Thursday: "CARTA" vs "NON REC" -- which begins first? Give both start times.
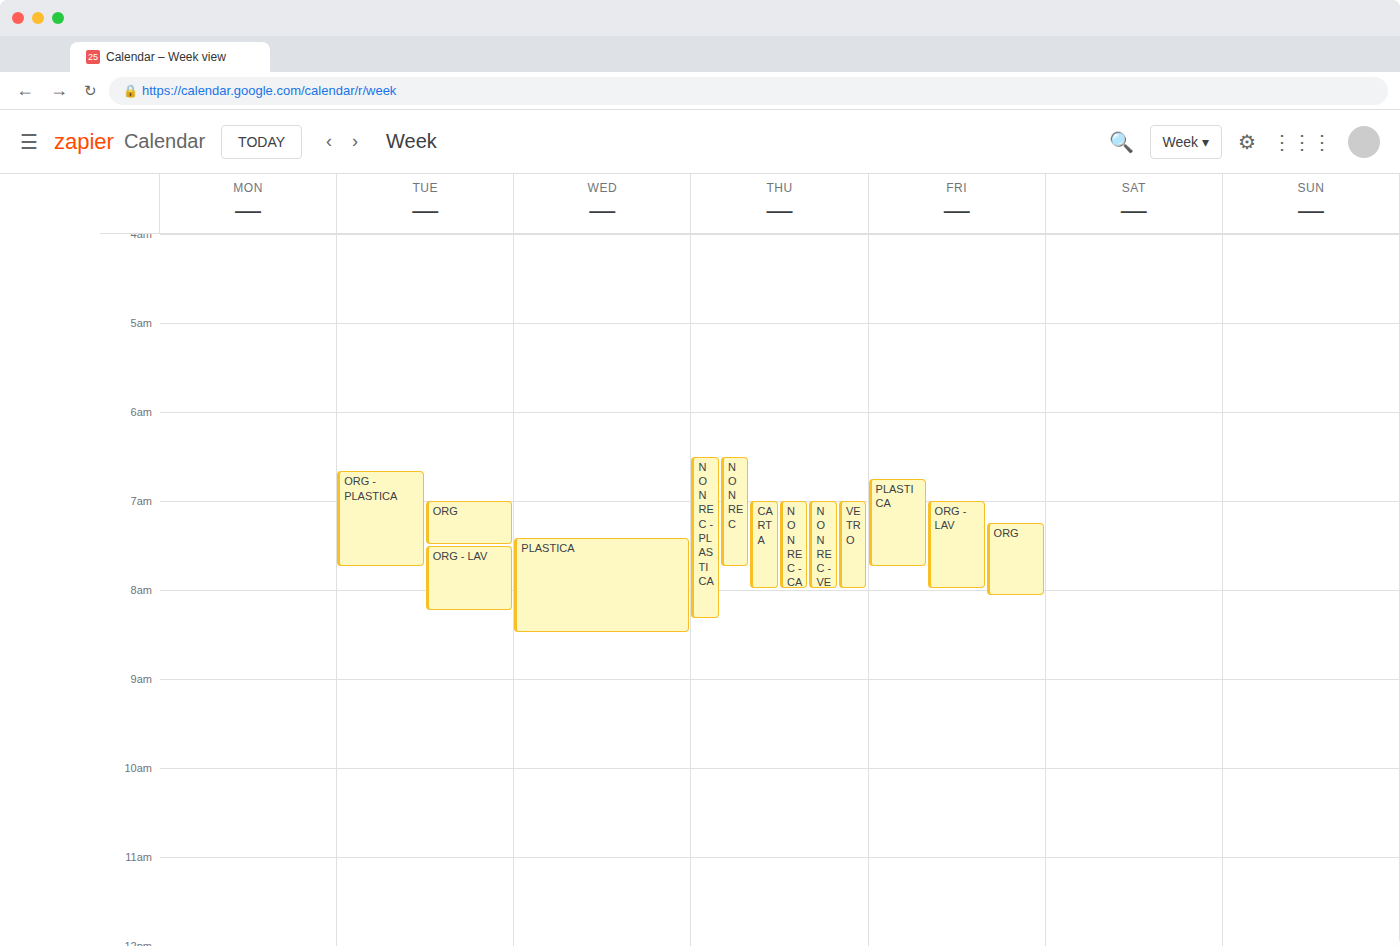
"NON REC" 6:30 AM; "CARTA" 7:00 AM.